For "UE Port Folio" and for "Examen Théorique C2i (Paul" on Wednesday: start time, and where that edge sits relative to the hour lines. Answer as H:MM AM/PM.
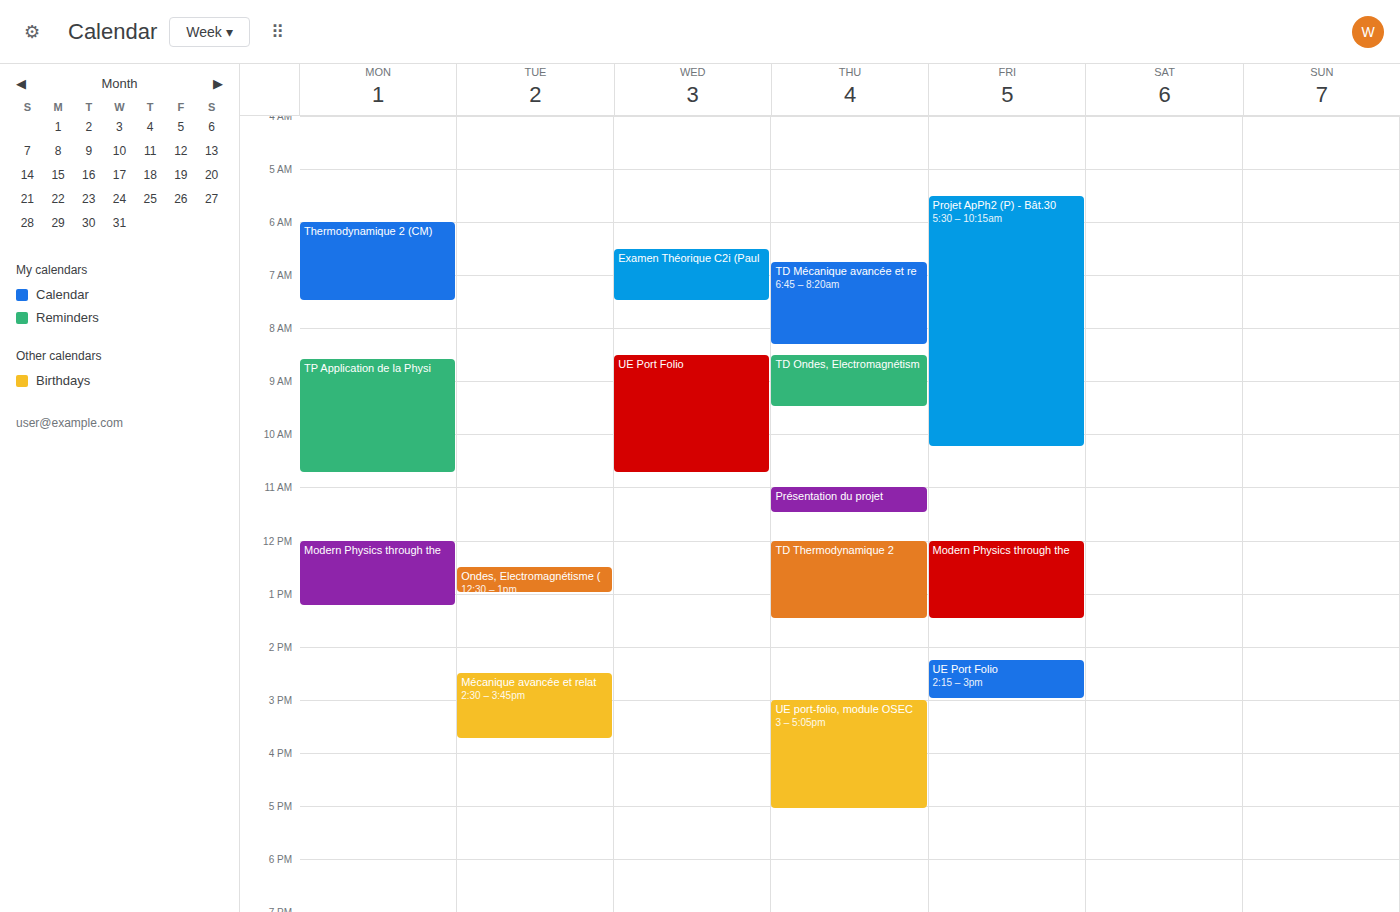
"UE Port Folio": 8:30 AM, halfway between the 8 AM and 9 AM lines. "Examen Théorique C2i (Paul": 6:30 AM, halfway between the 6 AM and 7 AM lines.